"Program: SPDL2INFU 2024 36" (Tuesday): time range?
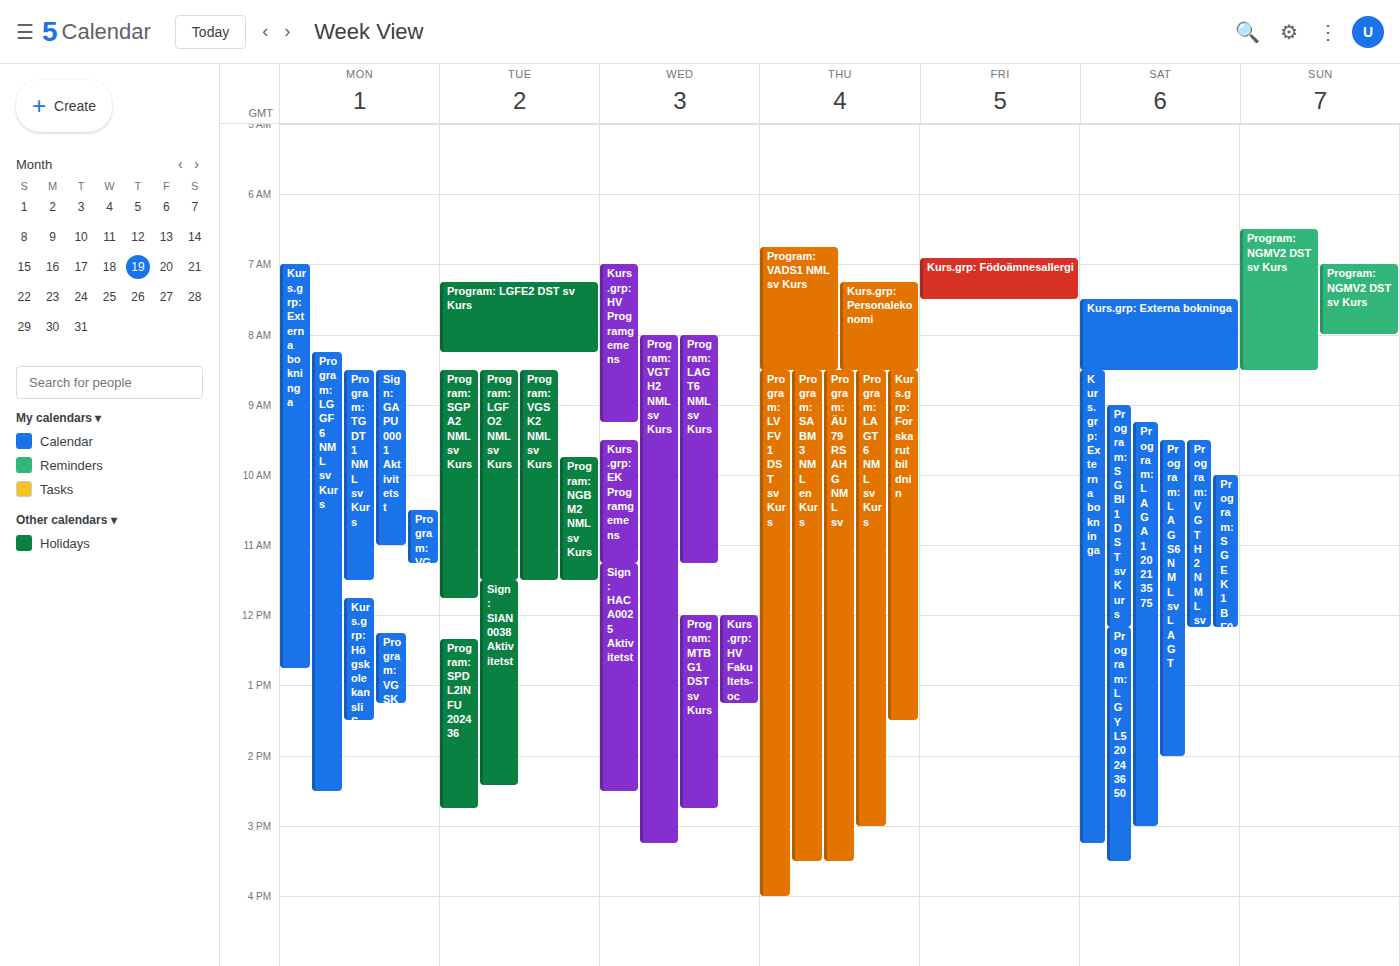
12:20 PM to 2:45 PM